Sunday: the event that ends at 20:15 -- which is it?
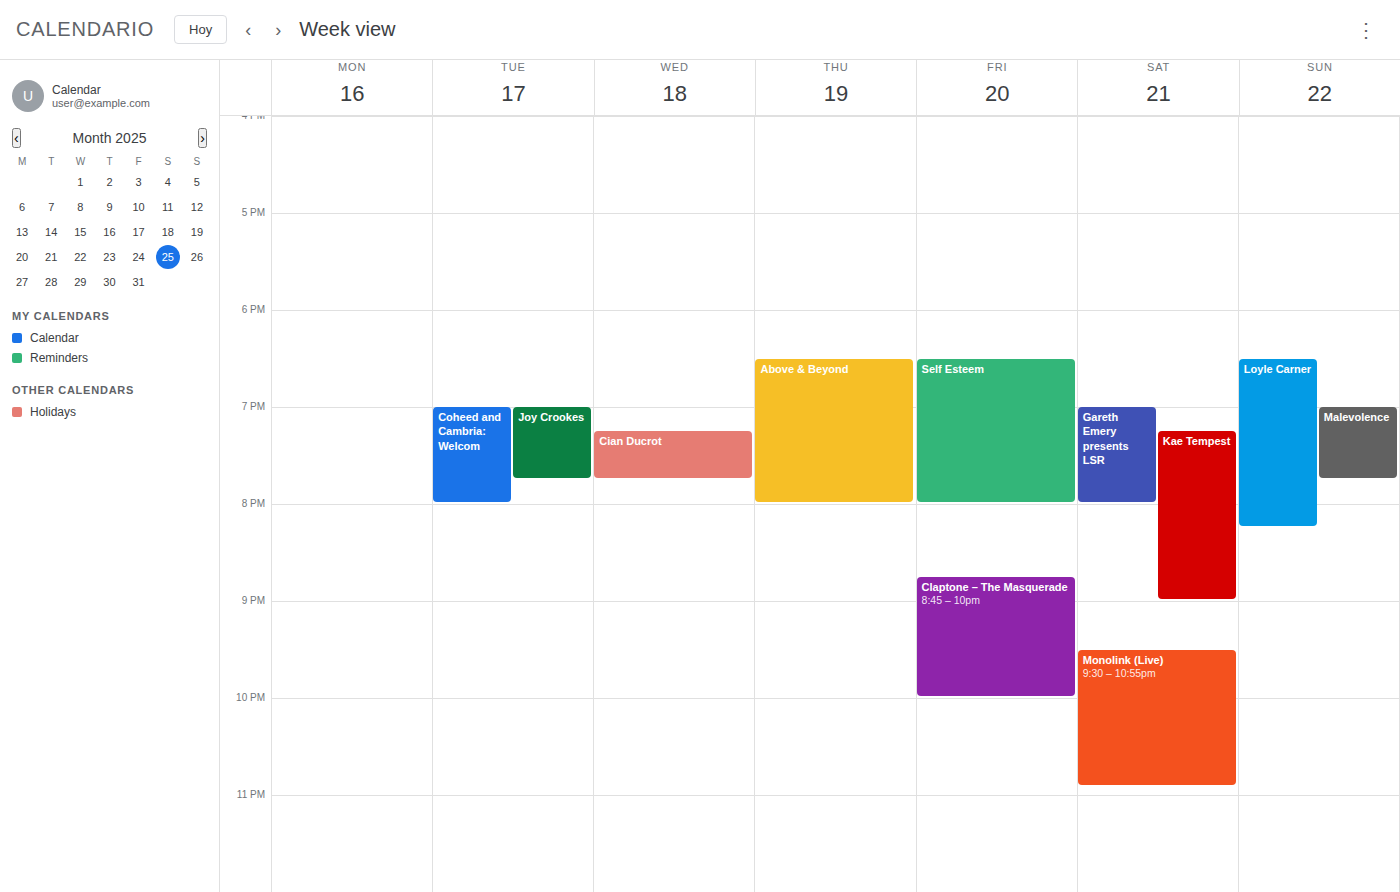
"Loyle Carner"